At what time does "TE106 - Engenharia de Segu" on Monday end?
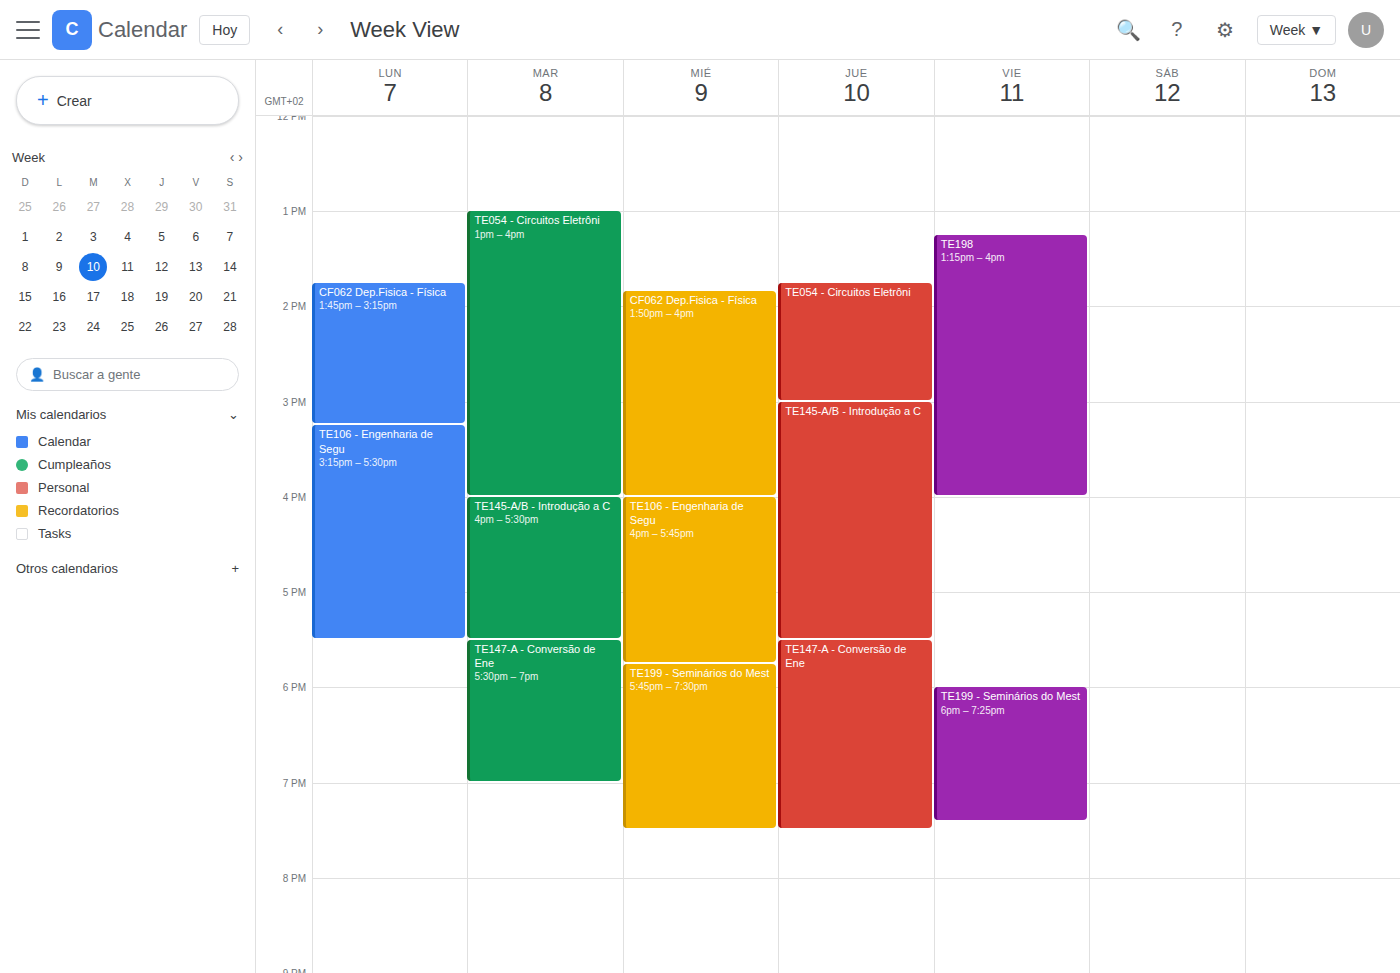
5:30 PM